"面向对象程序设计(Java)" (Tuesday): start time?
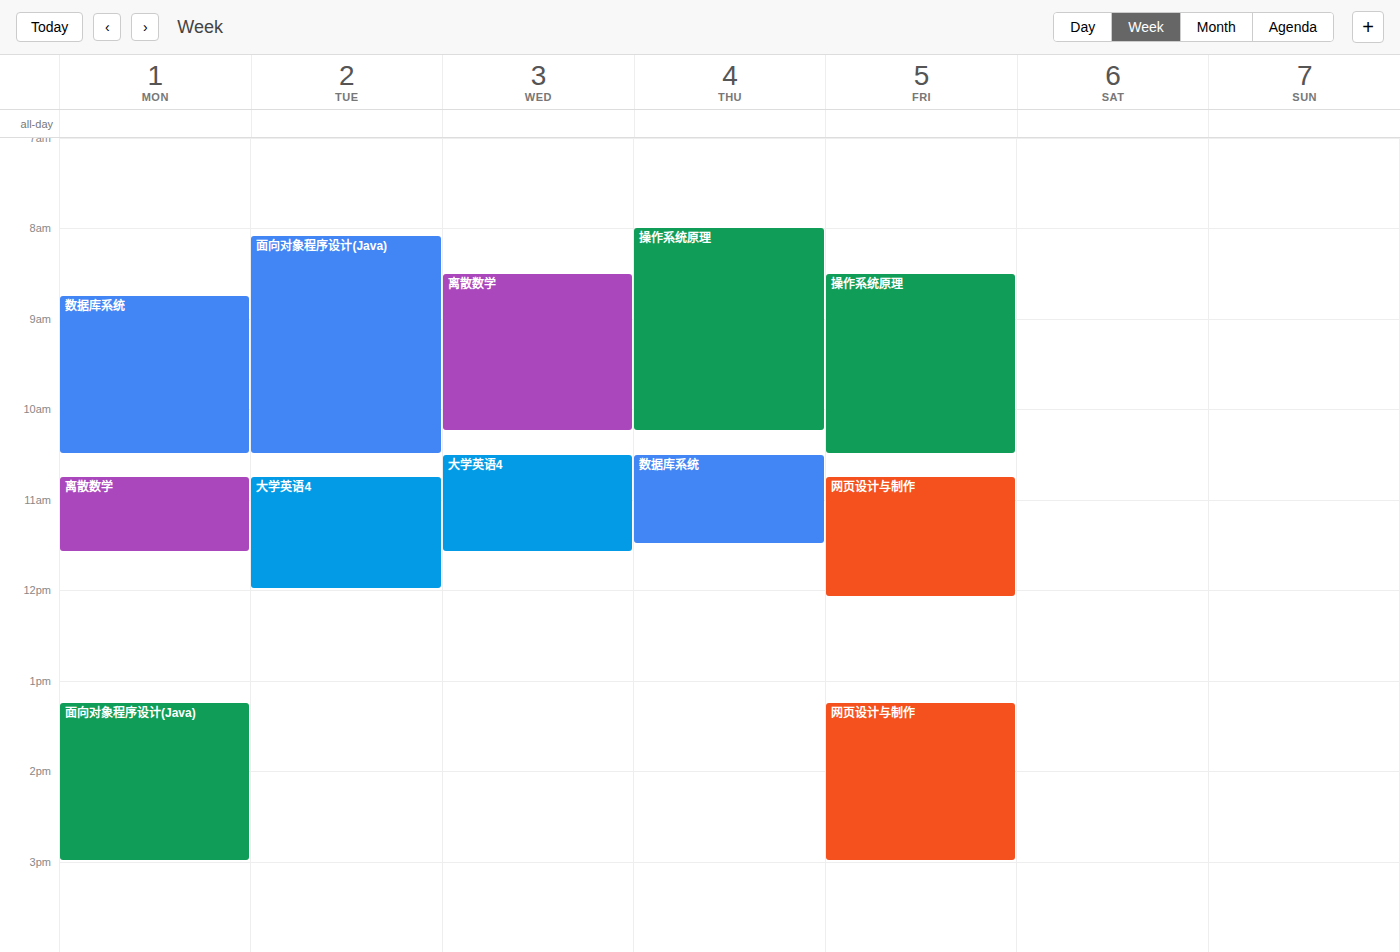
8:05 AM